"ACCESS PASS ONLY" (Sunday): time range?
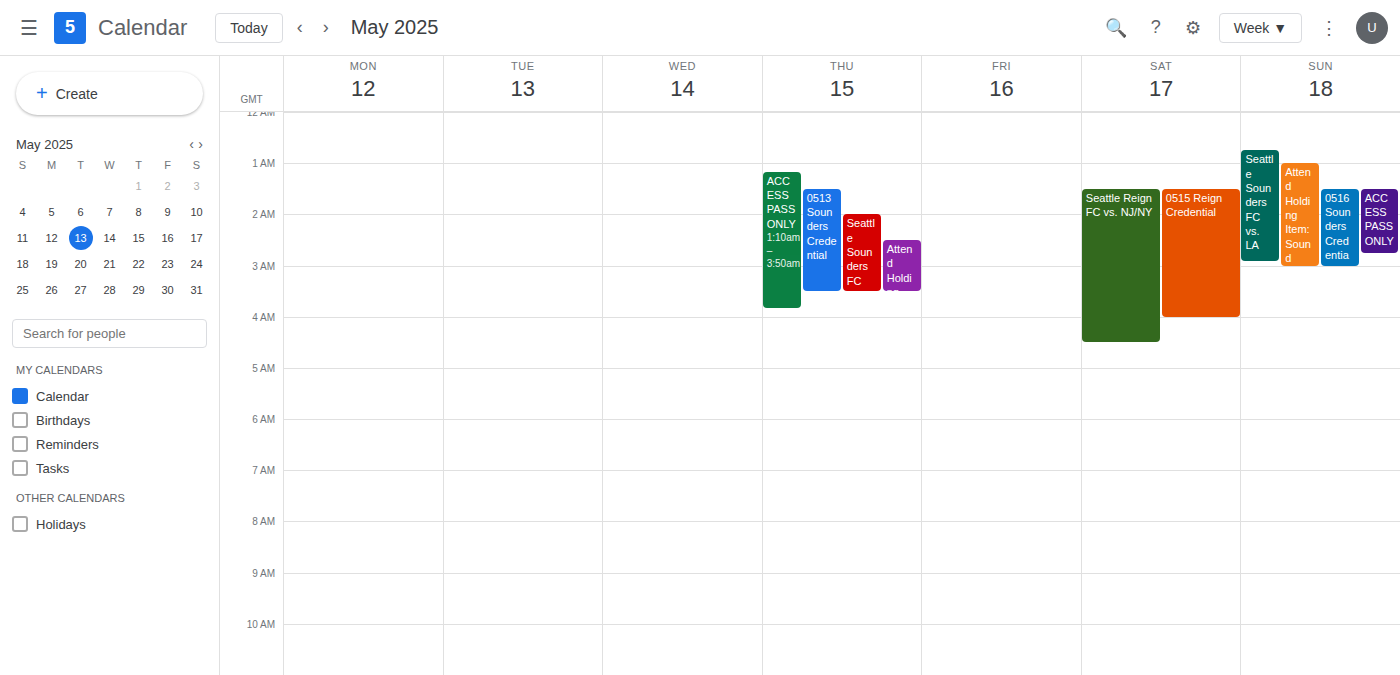
1:30 AM to 2:45 AM